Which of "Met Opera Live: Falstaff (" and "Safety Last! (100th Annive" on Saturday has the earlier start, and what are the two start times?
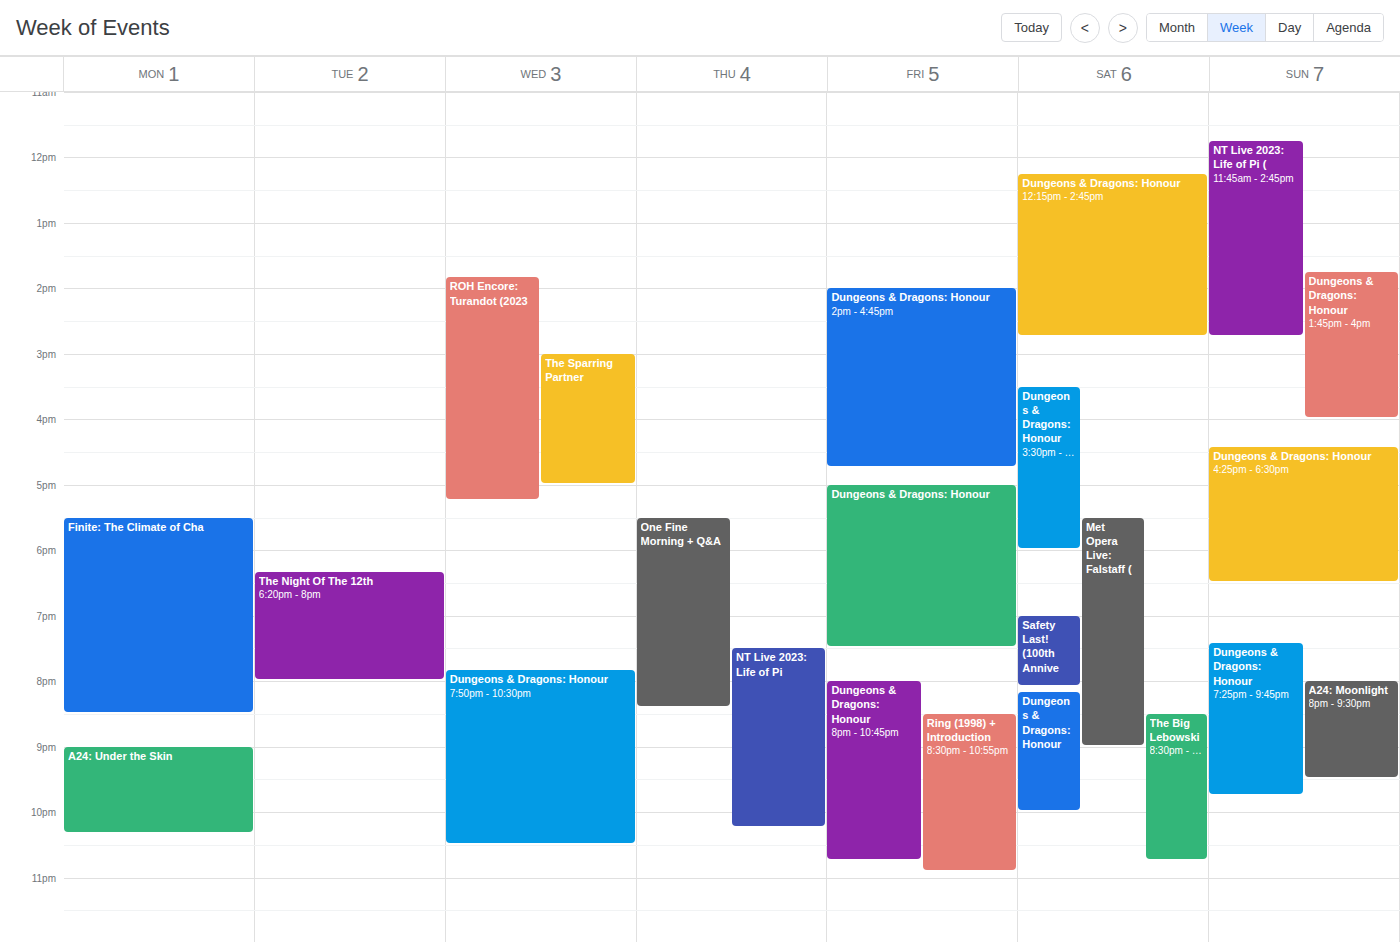
"Met Opera Live: Falstaff (" 5:30 PM; "Safety Last! (100th Annive" 7:00 PM.